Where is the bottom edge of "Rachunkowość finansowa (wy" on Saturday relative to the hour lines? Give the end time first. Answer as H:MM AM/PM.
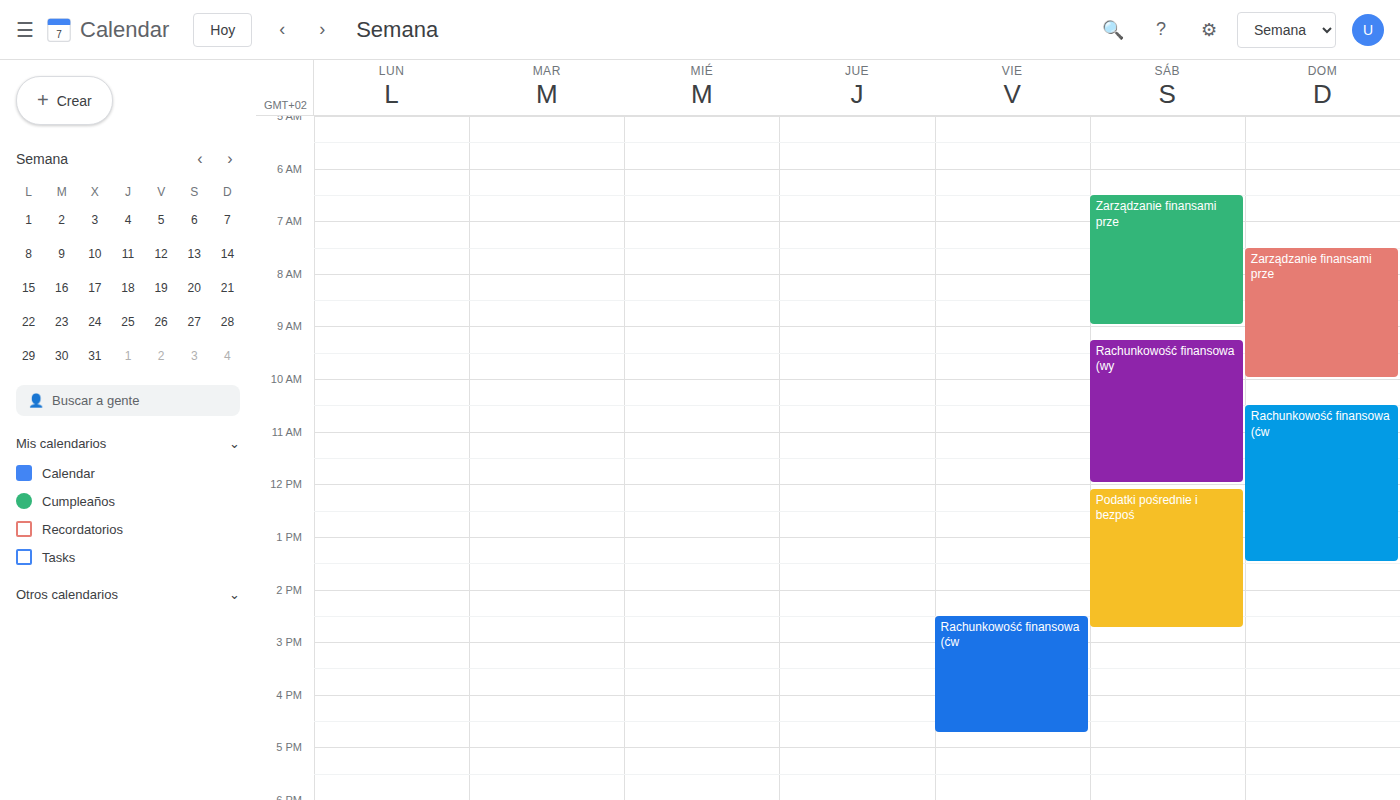
12:00 PM -- exactly on the 12 PM line.